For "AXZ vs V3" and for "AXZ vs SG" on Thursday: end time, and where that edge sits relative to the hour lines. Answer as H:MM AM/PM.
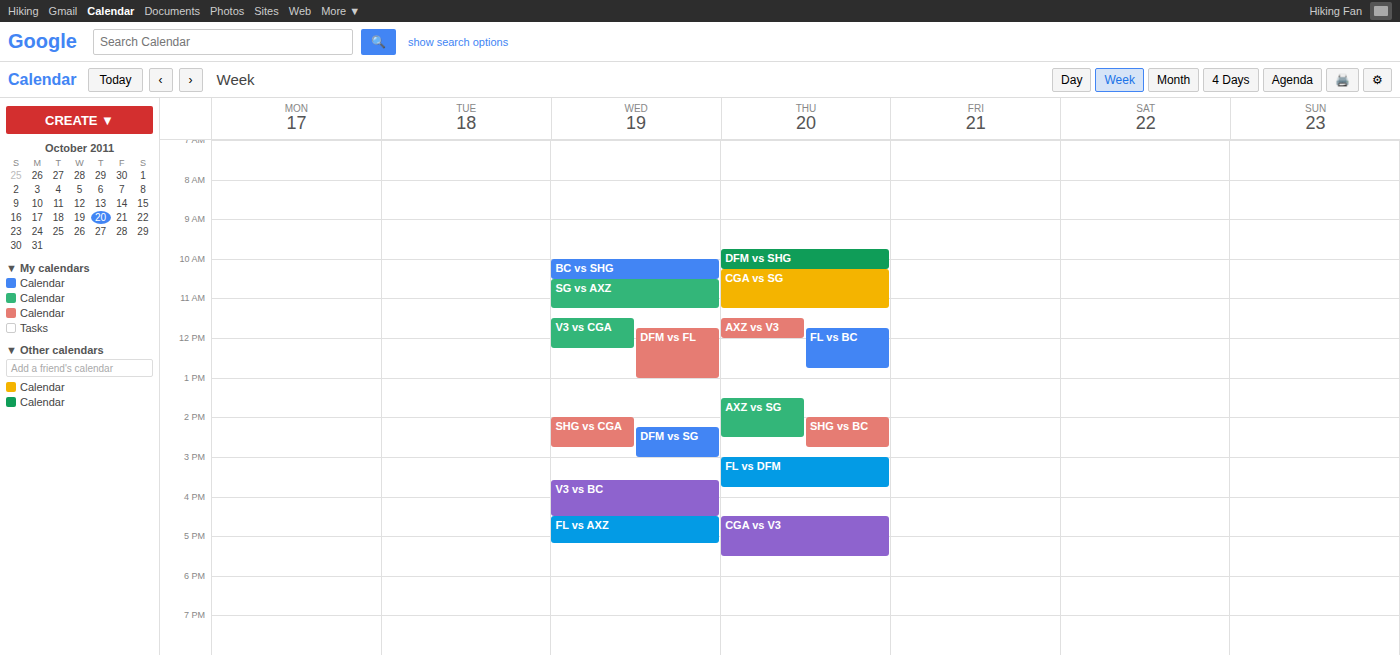
"AXZ vs V3": 12:00 PM, exactly on the 12 PM line. "AXZ vs SG": 2:30 PM, halfway between the 2 PM and 3 PM lines.